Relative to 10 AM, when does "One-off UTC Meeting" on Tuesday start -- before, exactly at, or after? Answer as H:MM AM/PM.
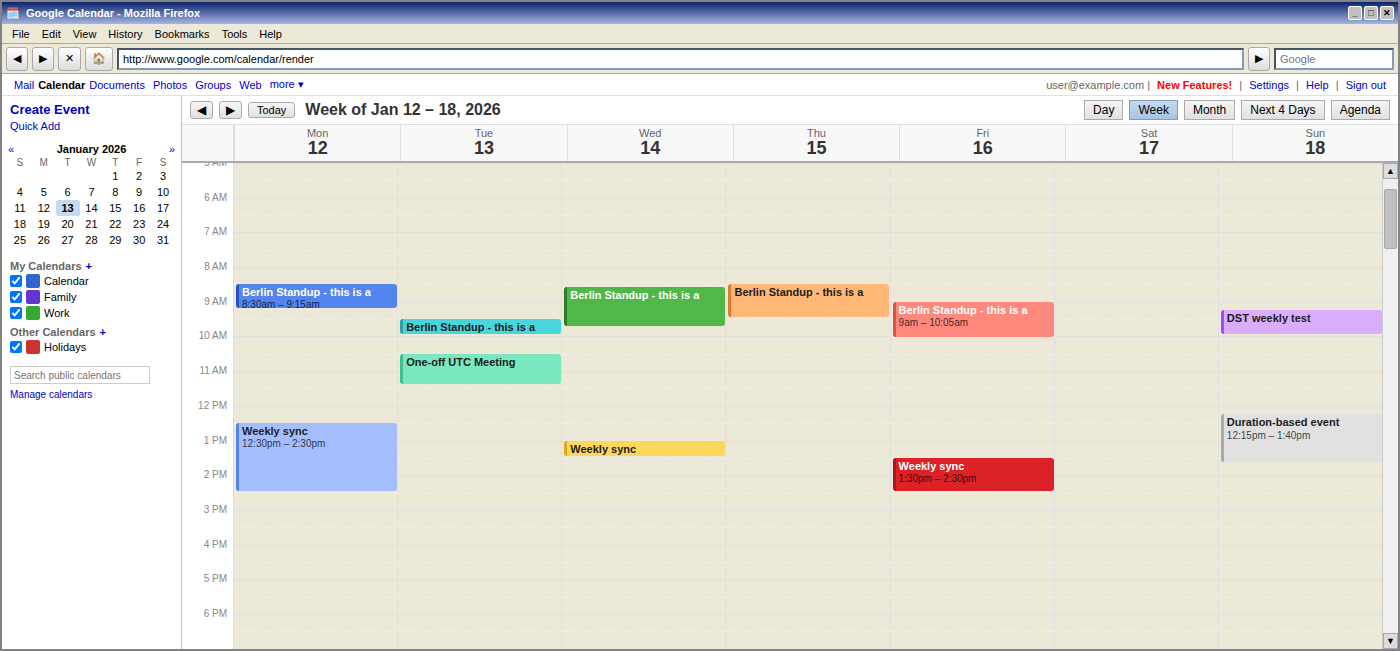
10:30 AM -- after 10 AM, 30 minutes below the 10 AM line.